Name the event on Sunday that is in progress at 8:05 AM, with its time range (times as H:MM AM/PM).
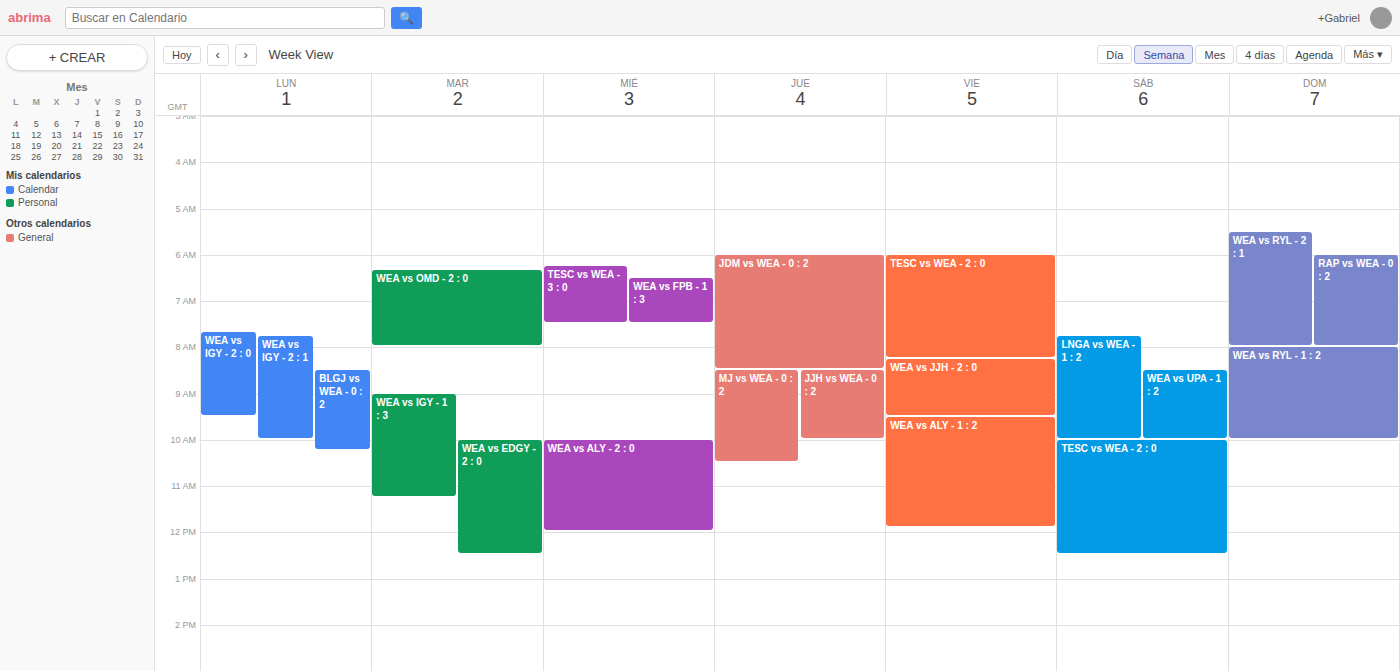
"WEA vs RYL - 1 : 2", 8:00 AM to 10:00 AM